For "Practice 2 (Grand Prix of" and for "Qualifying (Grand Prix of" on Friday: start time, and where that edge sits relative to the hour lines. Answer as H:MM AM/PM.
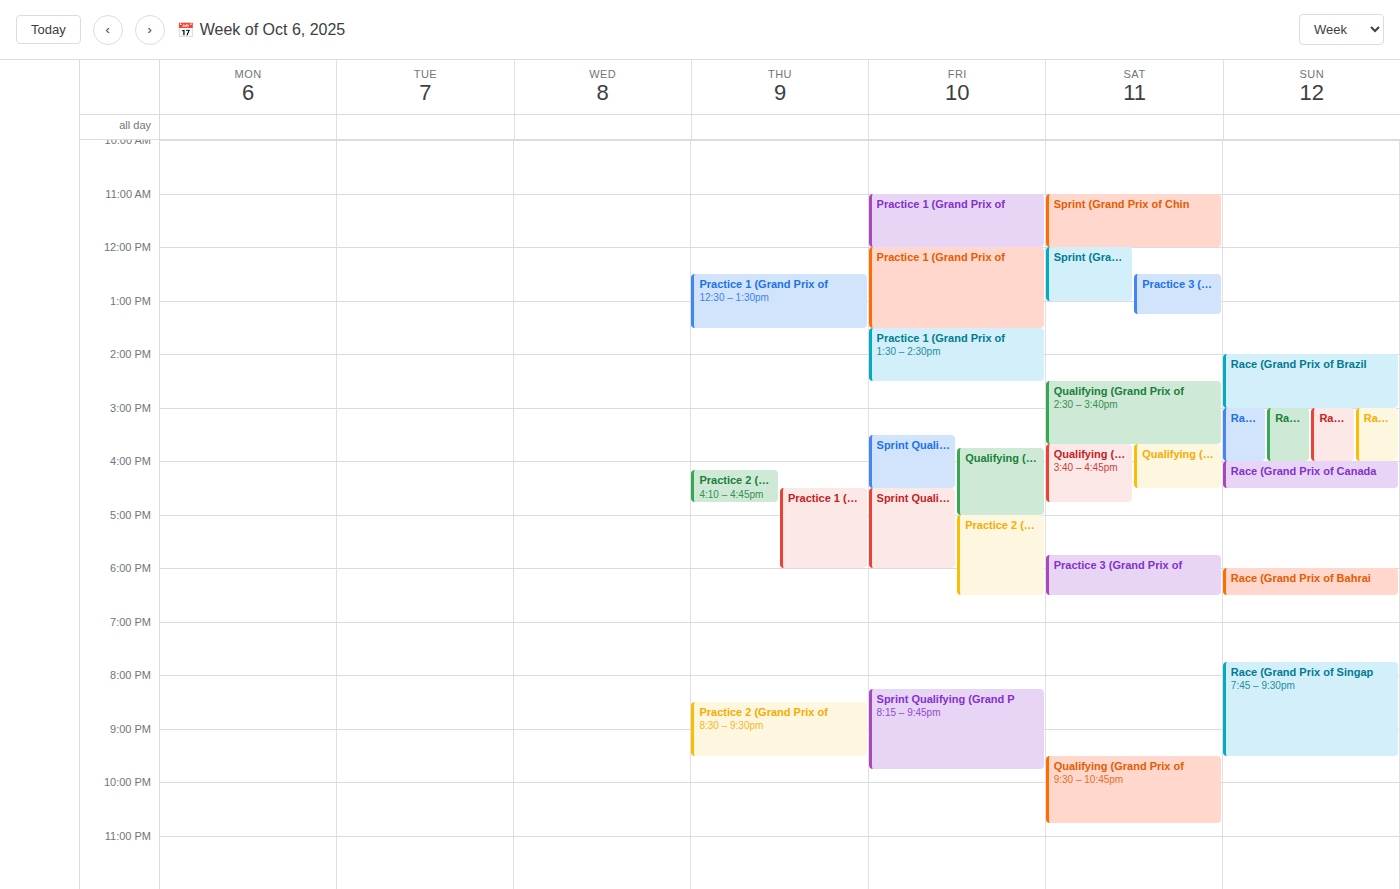
"Practice 2 (Grand Prix of": 5:00 PM, exactly on the 5 PM line. "Qualifying (Grand Prix of": 3:45 PM, neither: three quarters of the way from the 3 PM line to the 4 PM line.